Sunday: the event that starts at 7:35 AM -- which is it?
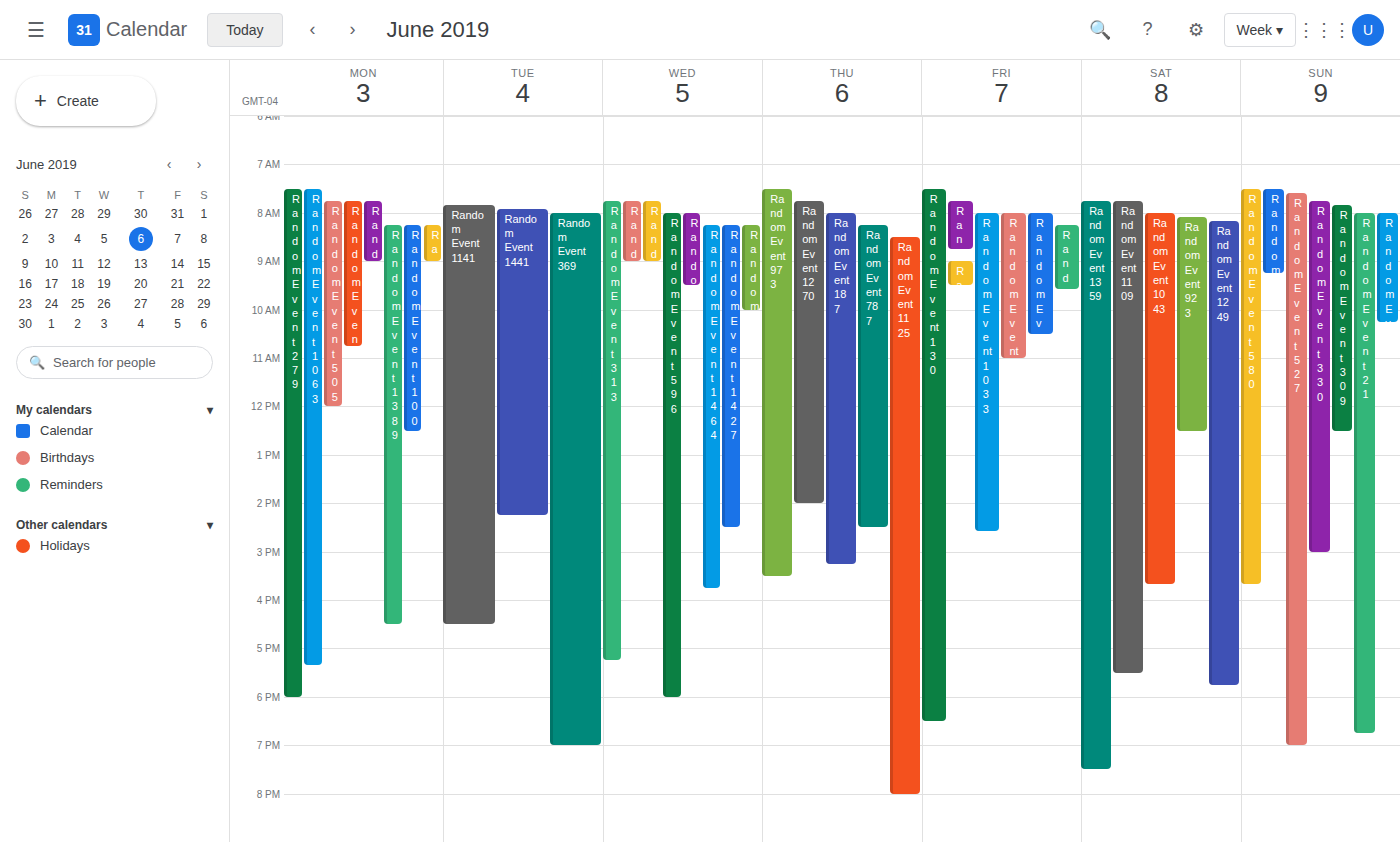
"Random Event 527"